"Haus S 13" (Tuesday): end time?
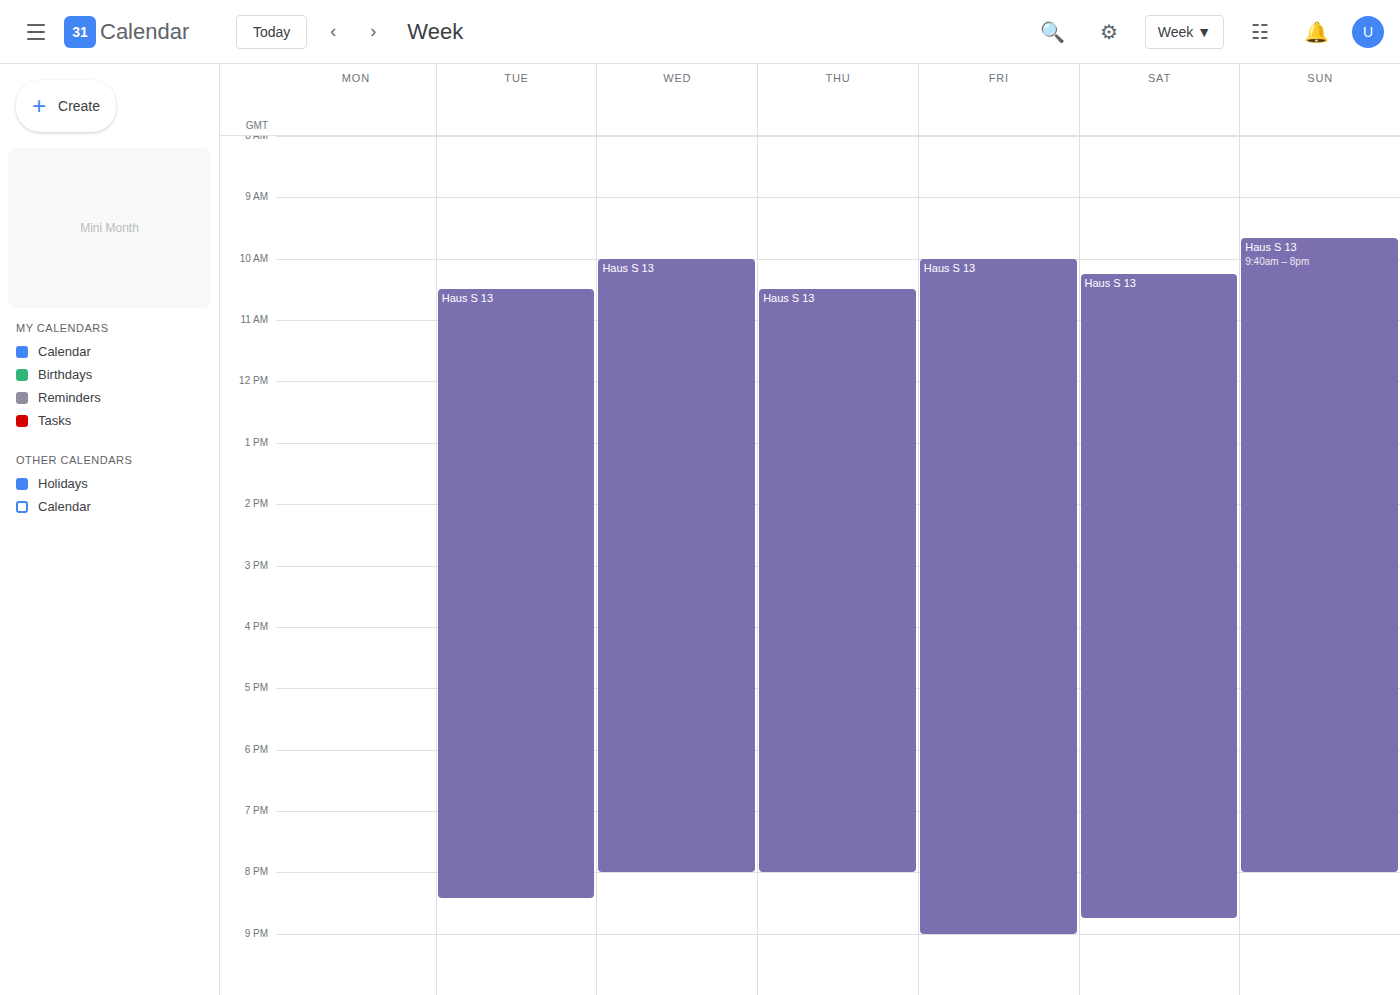
20:25